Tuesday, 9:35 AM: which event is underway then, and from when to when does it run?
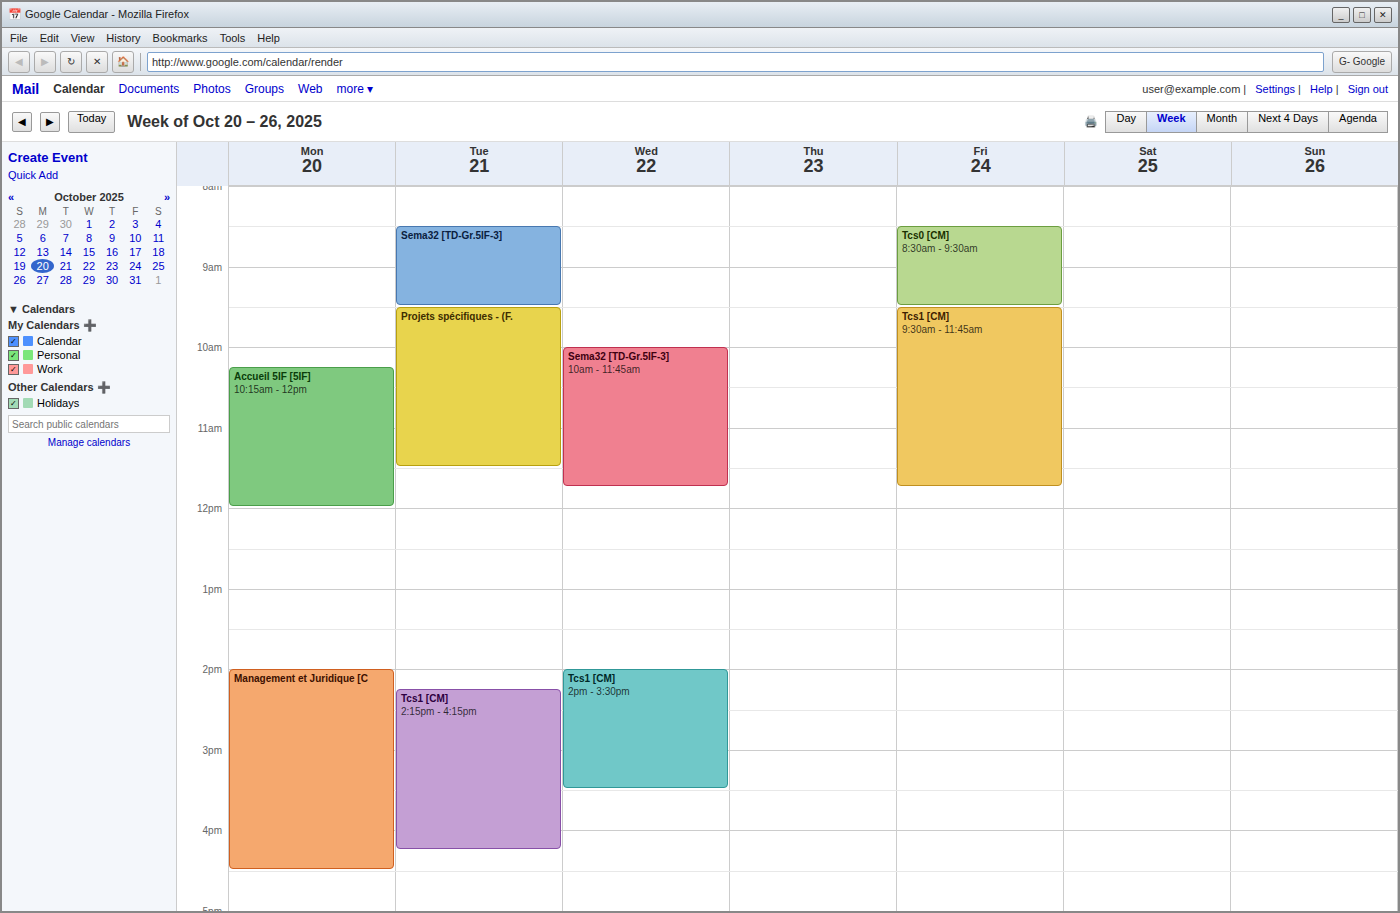
"Projets spécifiques - (F.", 9:30 AM to 11:30 AM